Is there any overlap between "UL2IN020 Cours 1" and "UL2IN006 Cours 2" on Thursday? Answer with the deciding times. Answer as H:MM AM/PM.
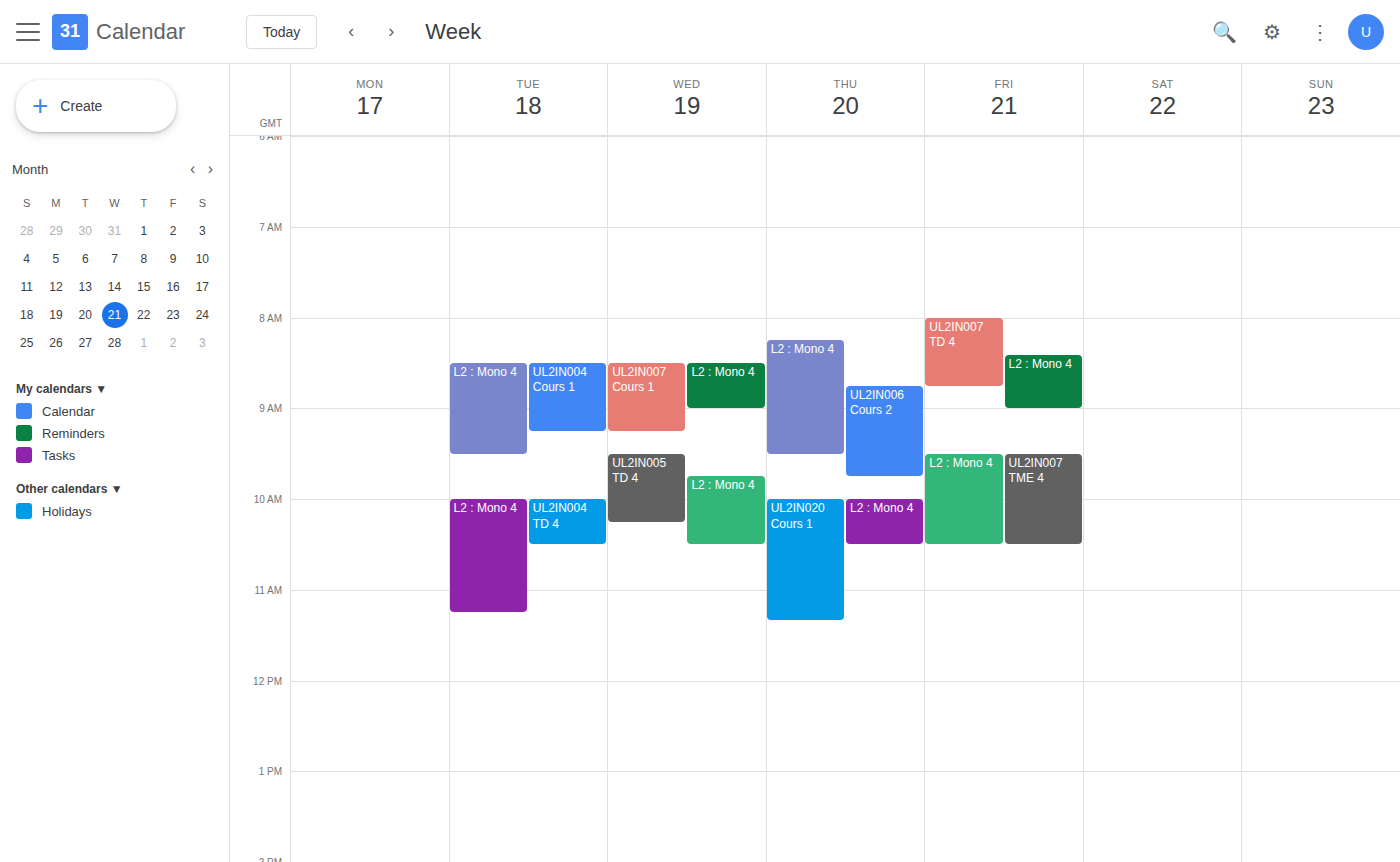
"UL2IN006 Cours 2" ends at 9:45 AM and "UL2IN020 Cours 1" starts at 10:00 AM -- no overlap.